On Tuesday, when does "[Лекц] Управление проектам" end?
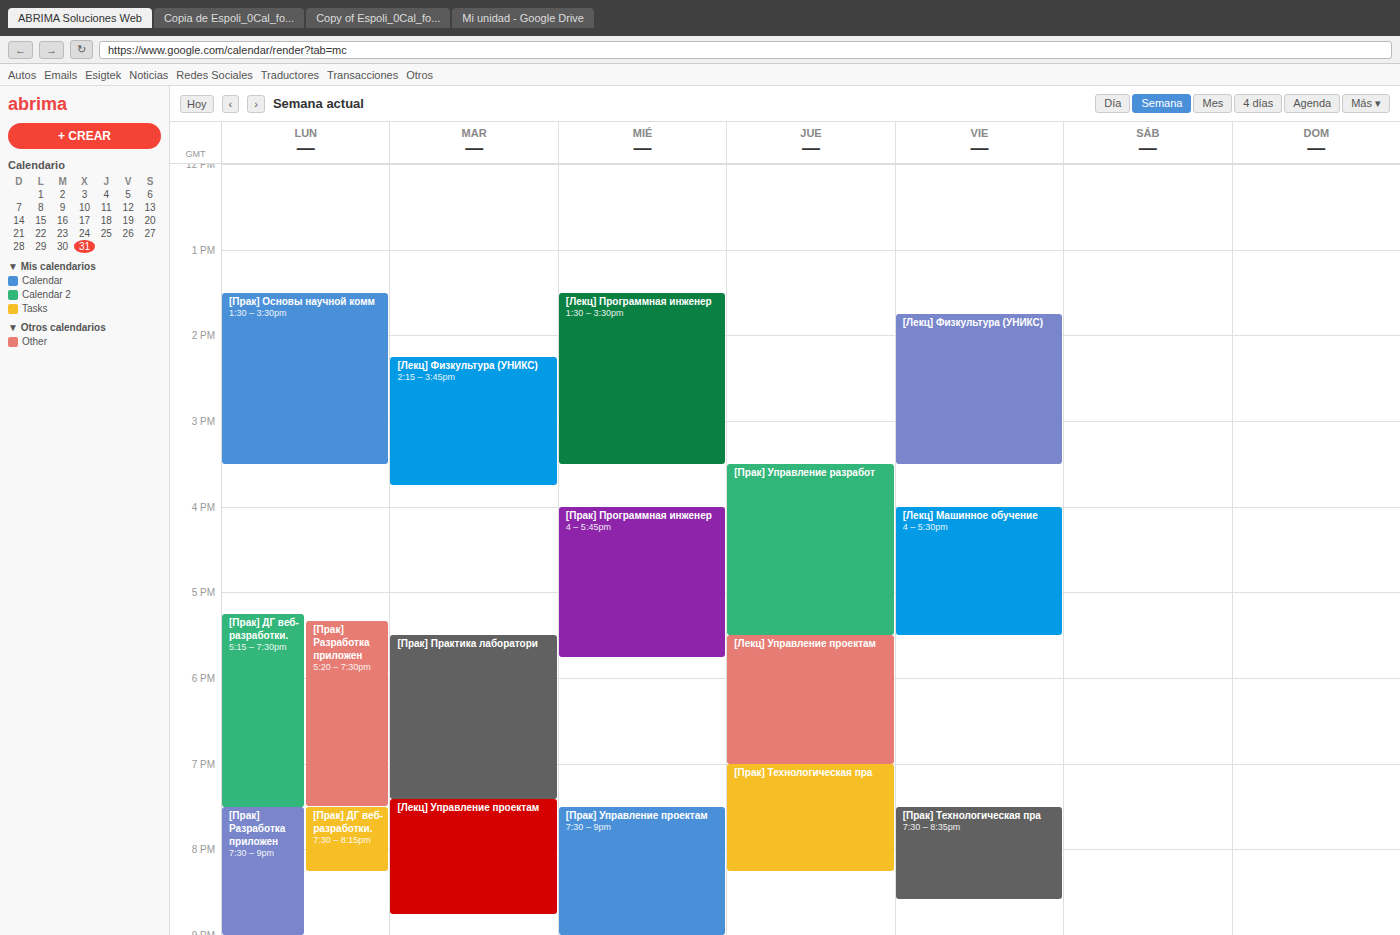
8:45 PM